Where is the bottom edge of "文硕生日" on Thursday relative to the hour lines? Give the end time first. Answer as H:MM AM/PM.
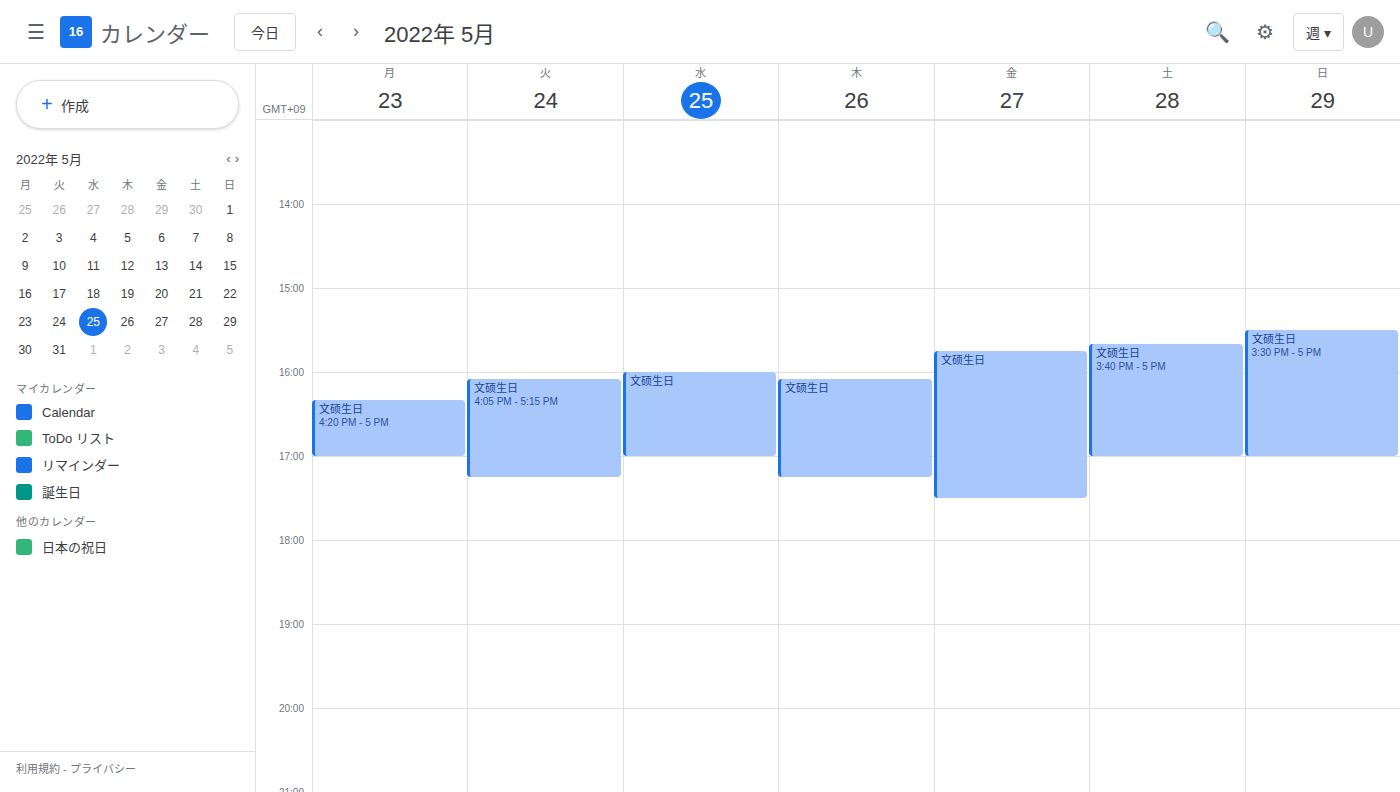
5:15 PM -- neither: a quarter of the way from the 5 PM line to the 6 PM line.